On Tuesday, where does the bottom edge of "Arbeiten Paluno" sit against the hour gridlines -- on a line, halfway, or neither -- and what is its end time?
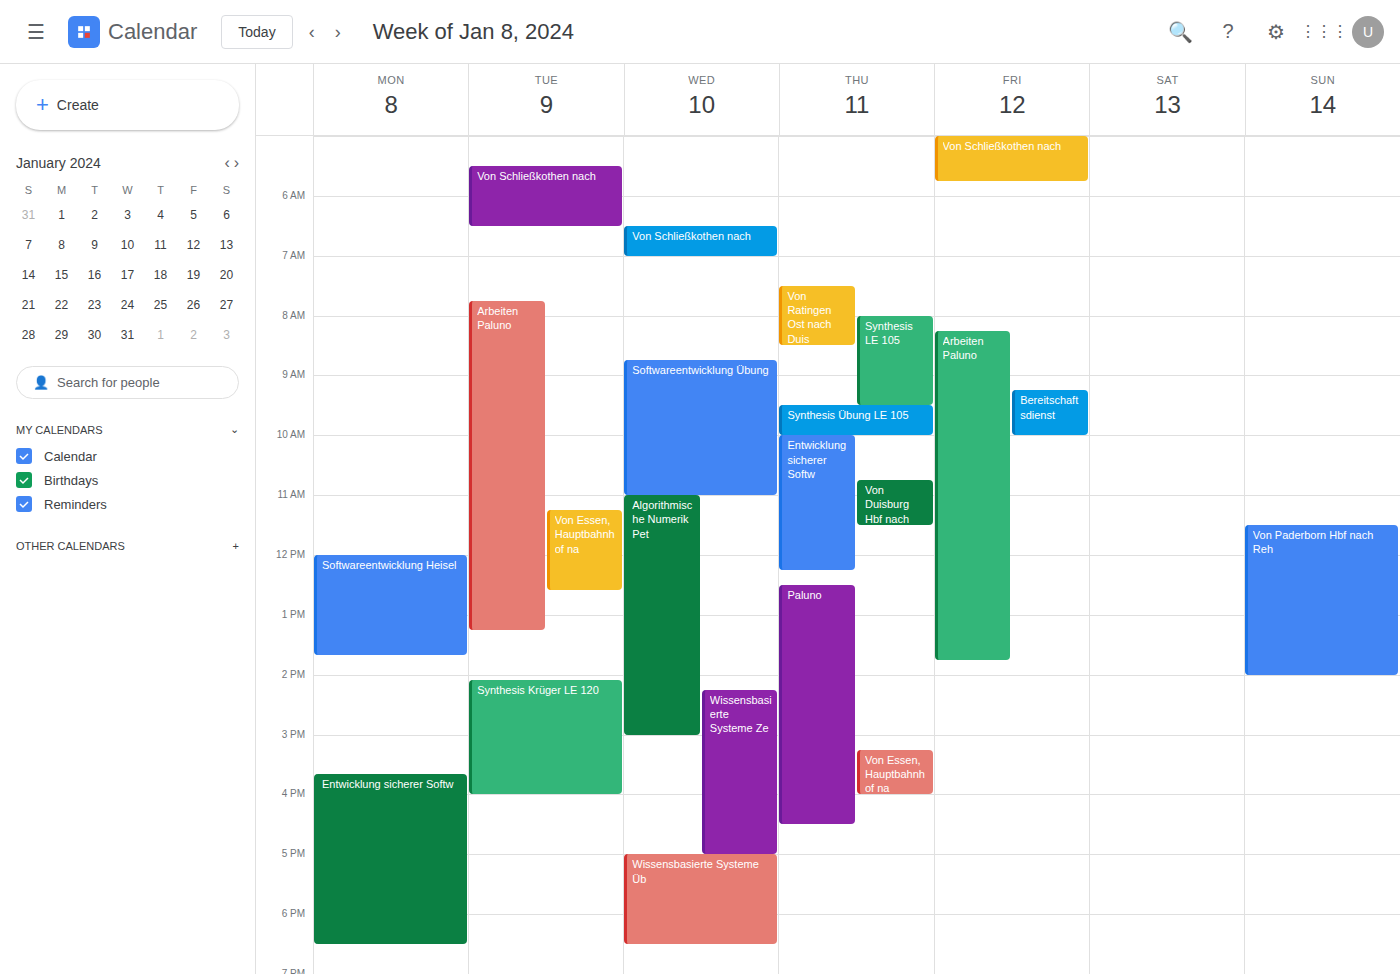
13:15 -- neither: a quarter of the way from the 13:00 line to the 14:00 line.